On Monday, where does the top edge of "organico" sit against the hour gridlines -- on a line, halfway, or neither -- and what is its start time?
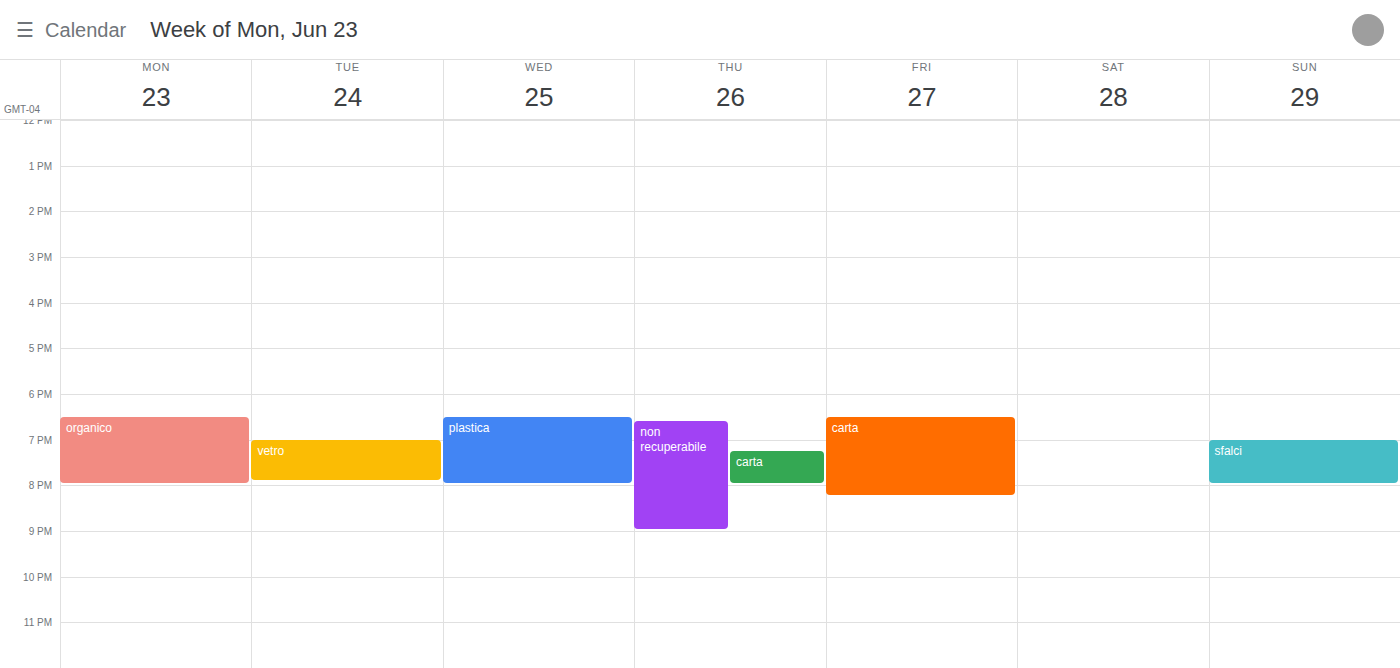
6:30 PM -- halfway between the 6 PM and 7 PM lines.